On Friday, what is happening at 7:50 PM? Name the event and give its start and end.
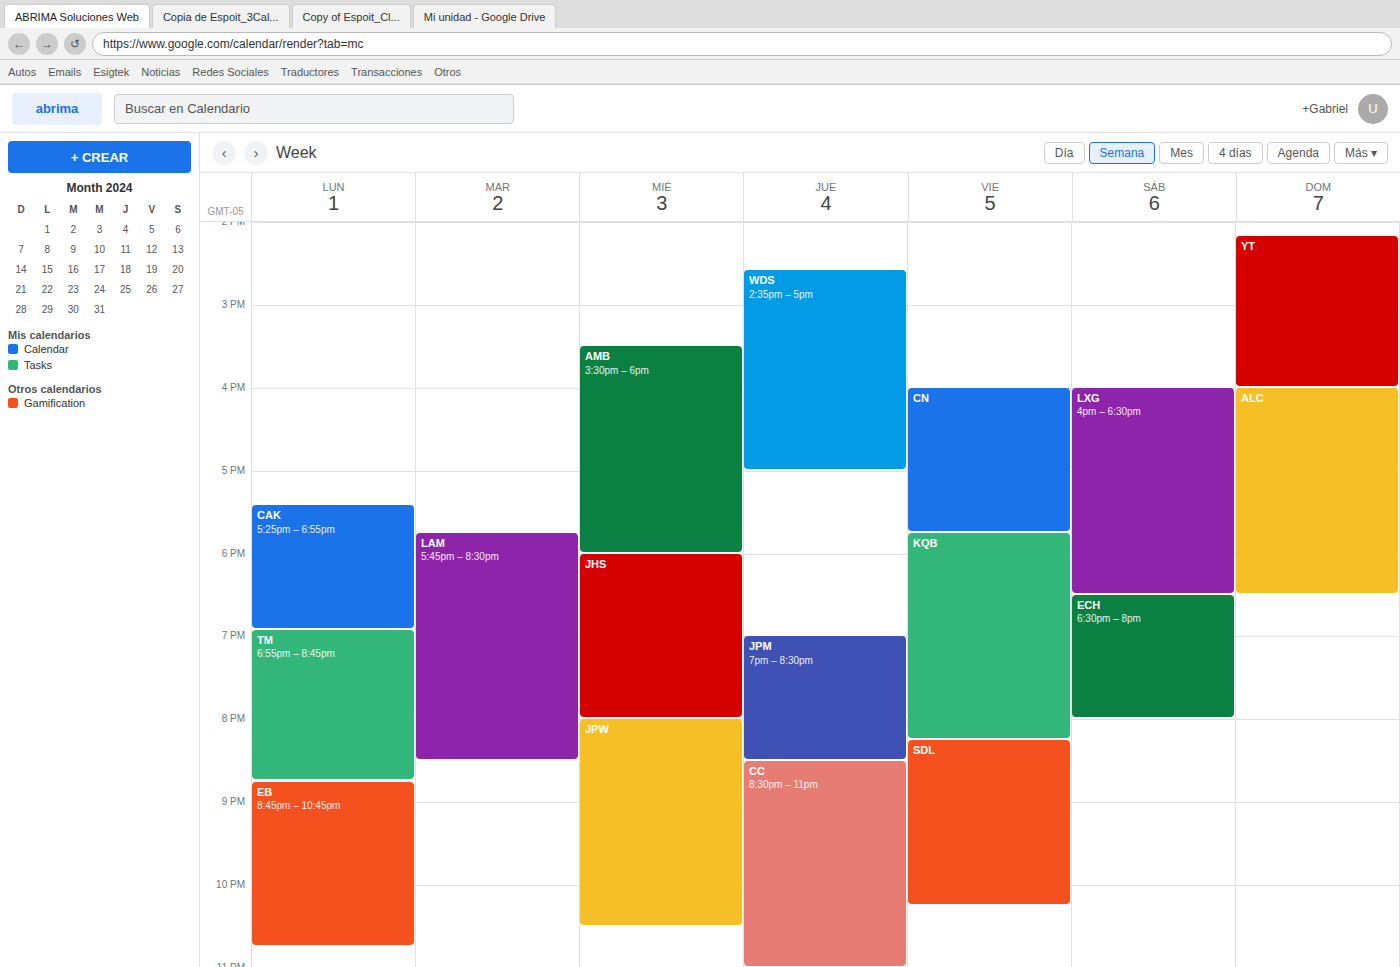
"KQB", 5:45 PM to 8:15 PM